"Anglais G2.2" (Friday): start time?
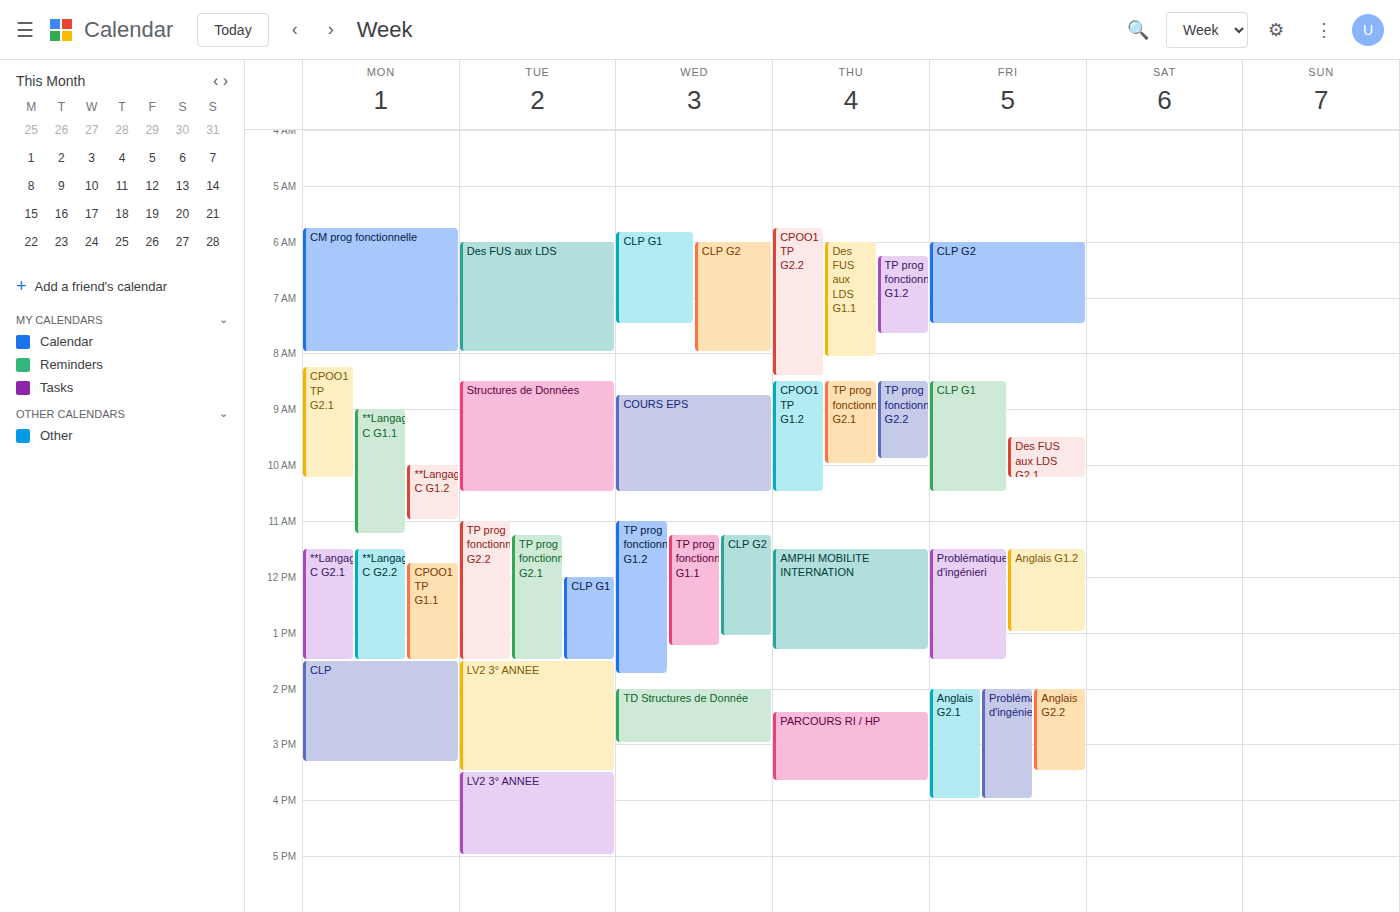
2:00 PM